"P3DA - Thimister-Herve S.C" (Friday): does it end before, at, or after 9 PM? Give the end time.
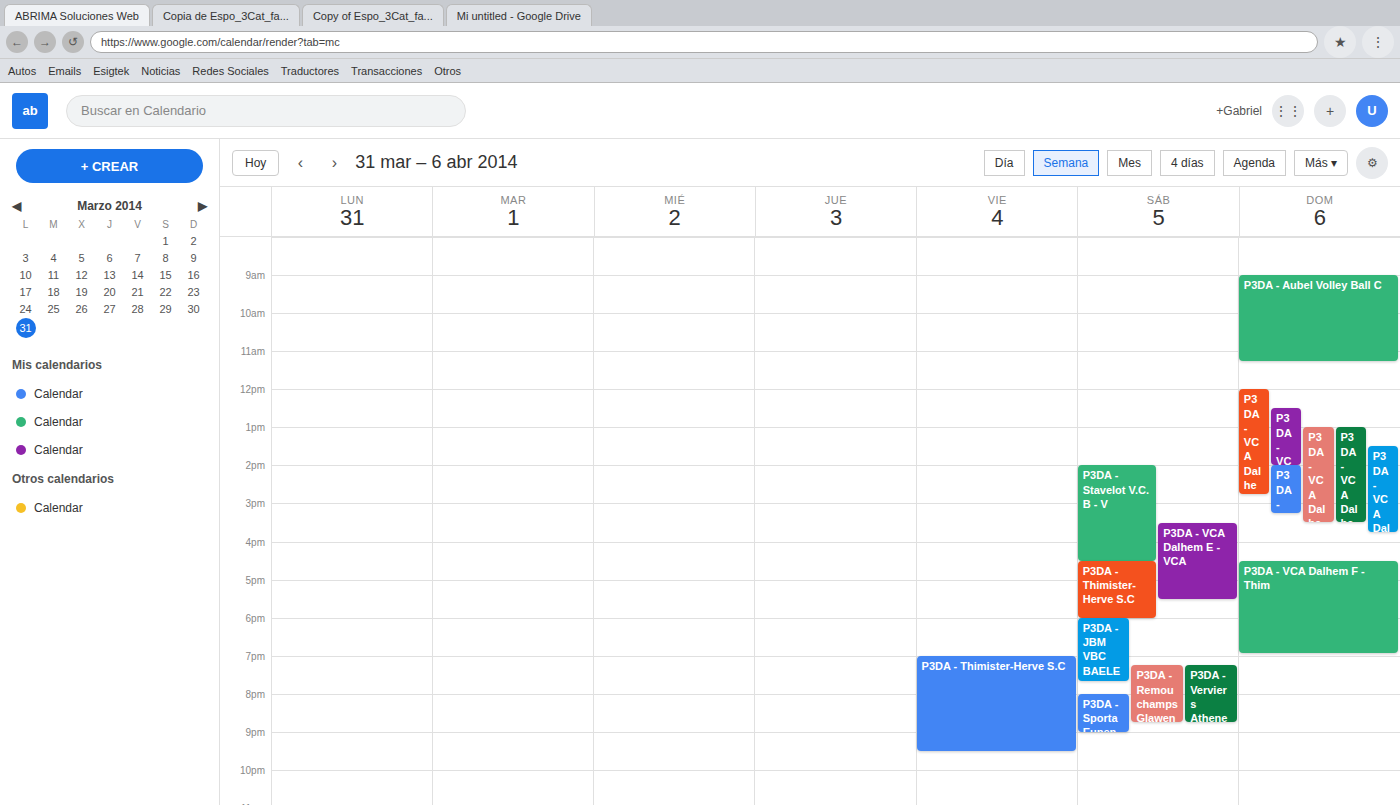
9:30 PM -- after 9 PM, 30 minutes below the 9 PM line.